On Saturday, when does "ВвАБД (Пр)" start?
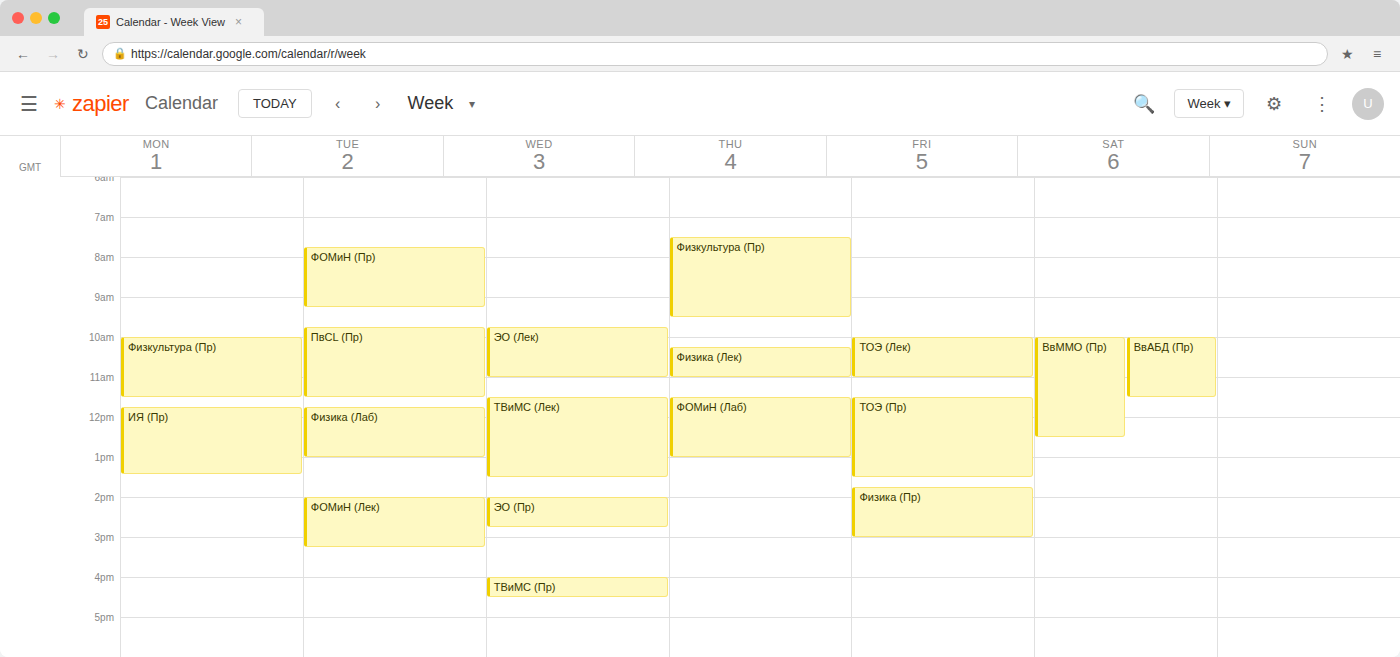
10:00 AM